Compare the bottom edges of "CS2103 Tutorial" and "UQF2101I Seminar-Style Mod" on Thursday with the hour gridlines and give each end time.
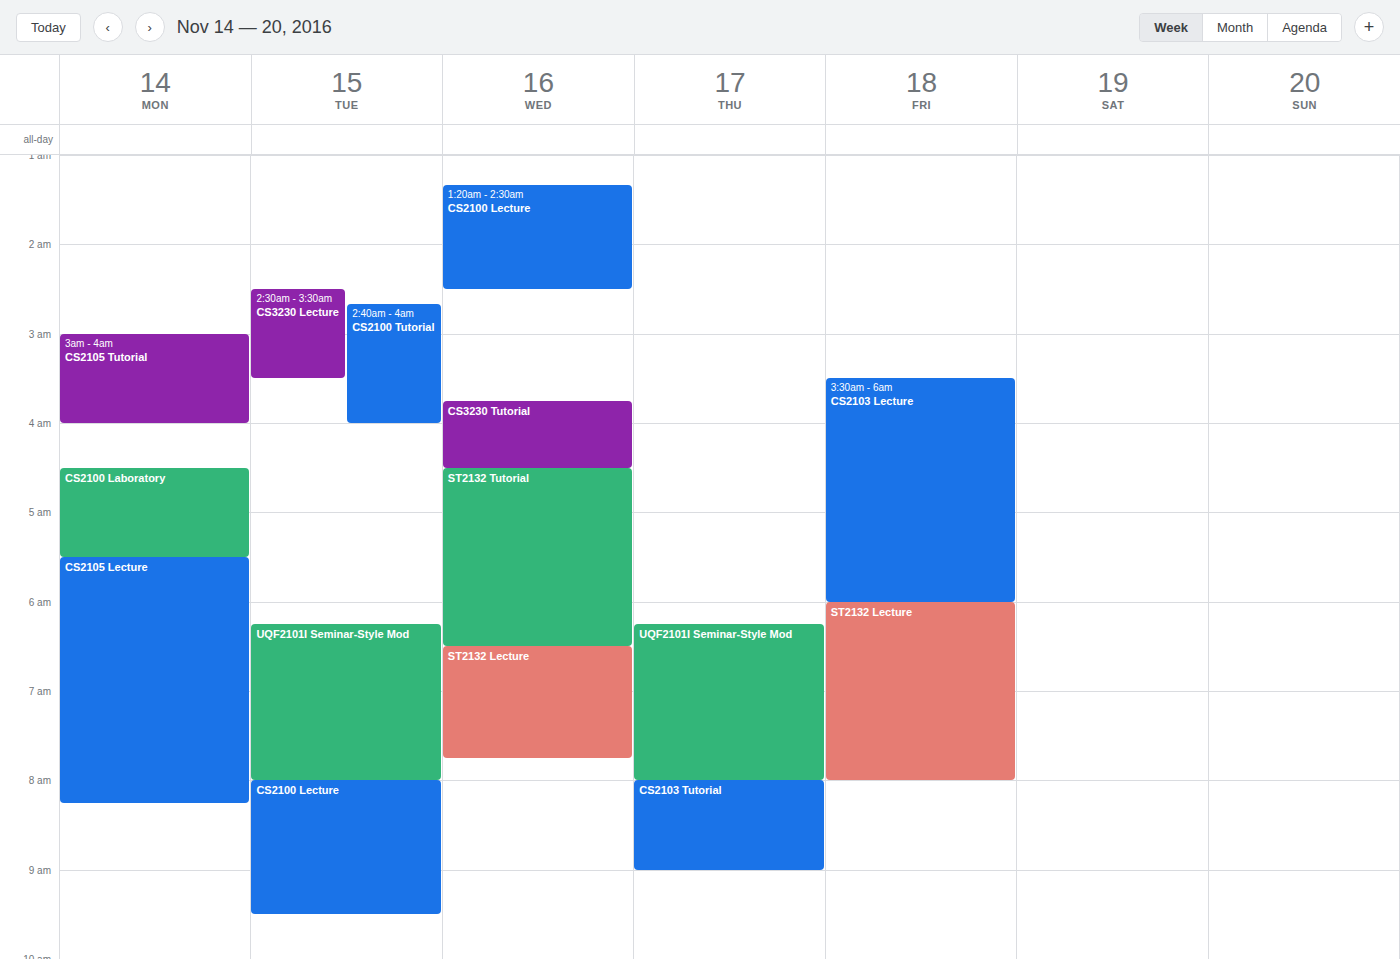
"CS2103 Tutorial": 9:00 AM, exactly on the 9 AM line. "UQF2101I Seminar-Style Mod": 8:00 AM, exactly on the 8 AM line.